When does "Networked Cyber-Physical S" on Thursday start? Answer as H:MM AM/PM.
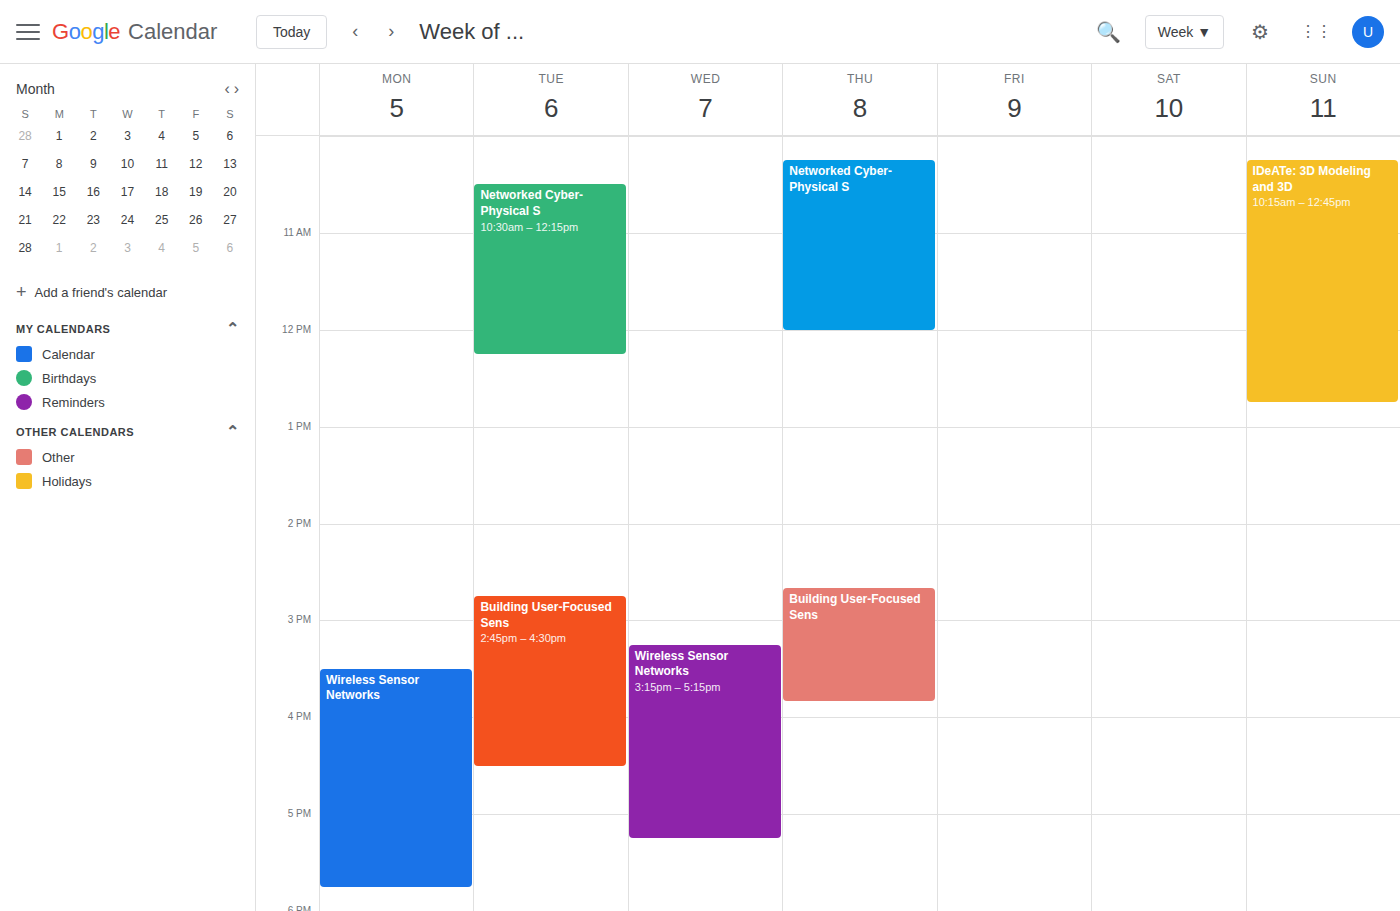
10:15 AM